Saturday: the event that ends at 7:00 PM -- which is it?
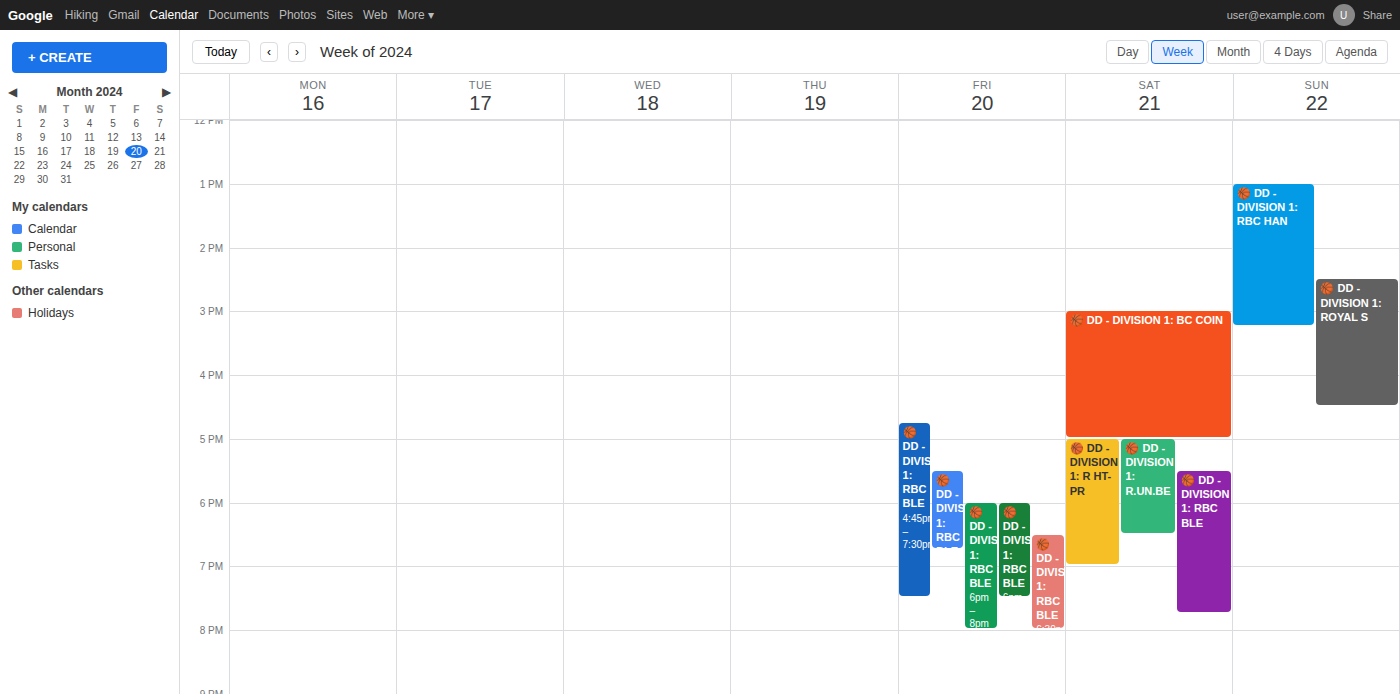
"🏀 DD - DIVISION 1: R HT-PR"